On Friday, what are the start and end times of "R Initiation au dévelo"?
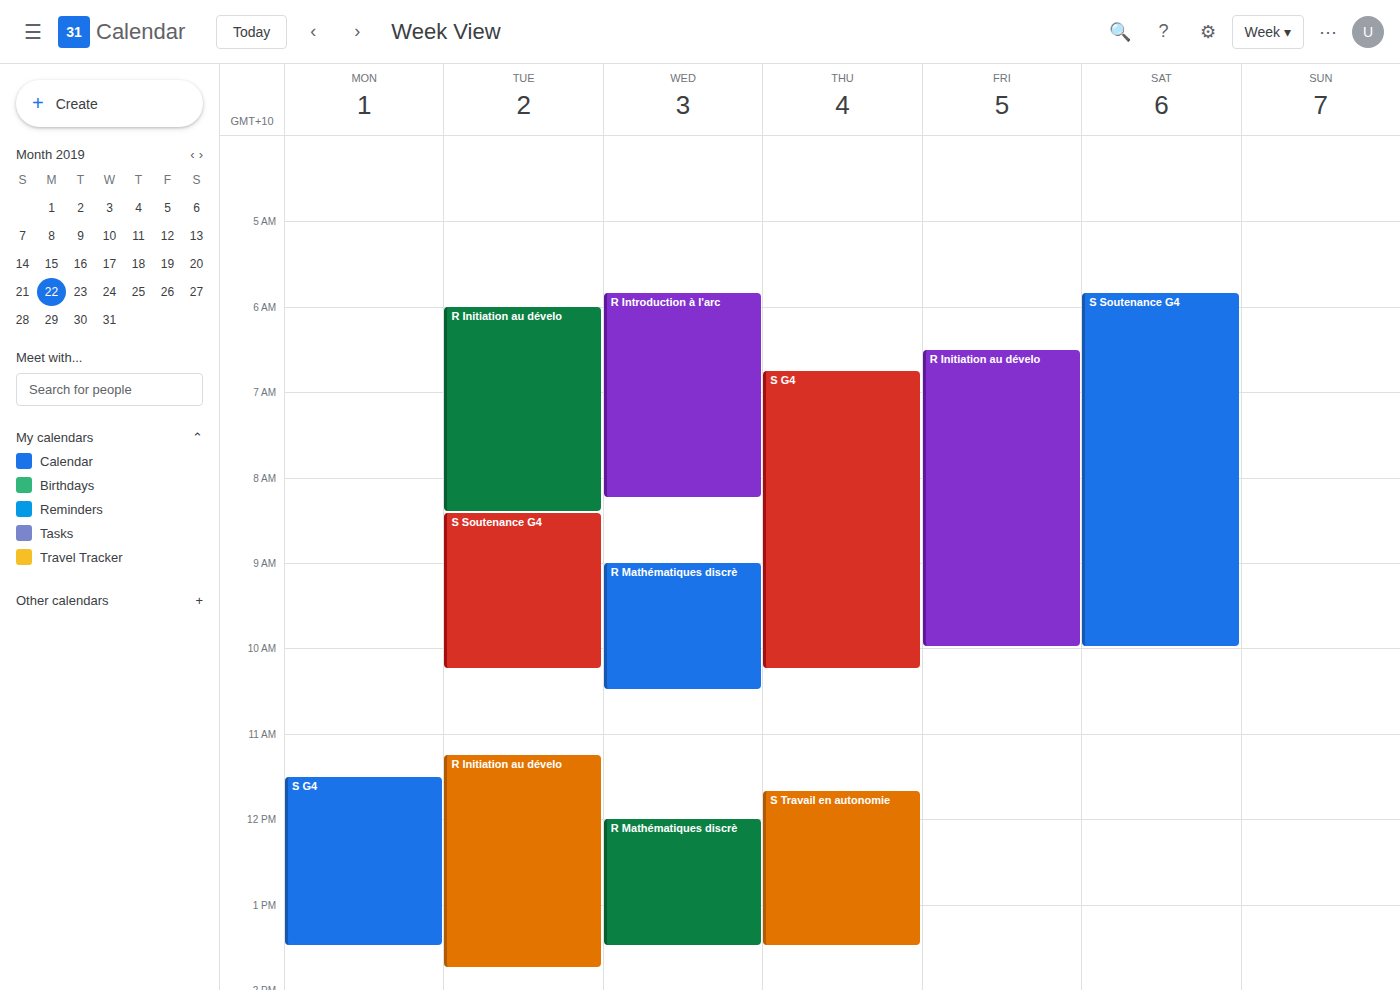
6:30 AM to 10:00 AM